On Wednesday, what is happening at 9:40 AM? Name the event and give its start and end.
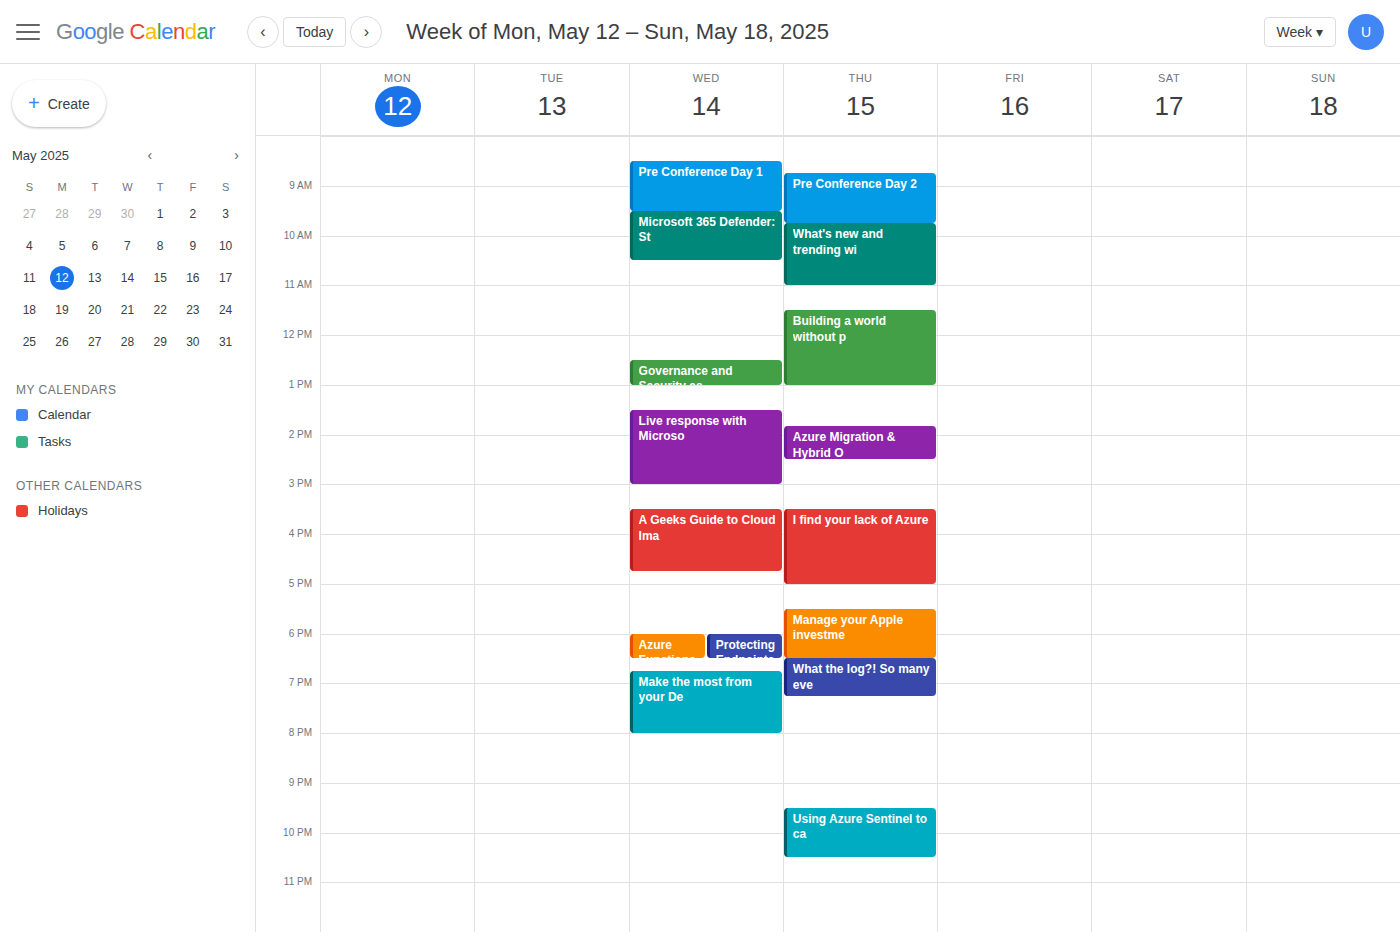
"Microsoft 365 Defender: St", 9:30 AM to 10:30 AM